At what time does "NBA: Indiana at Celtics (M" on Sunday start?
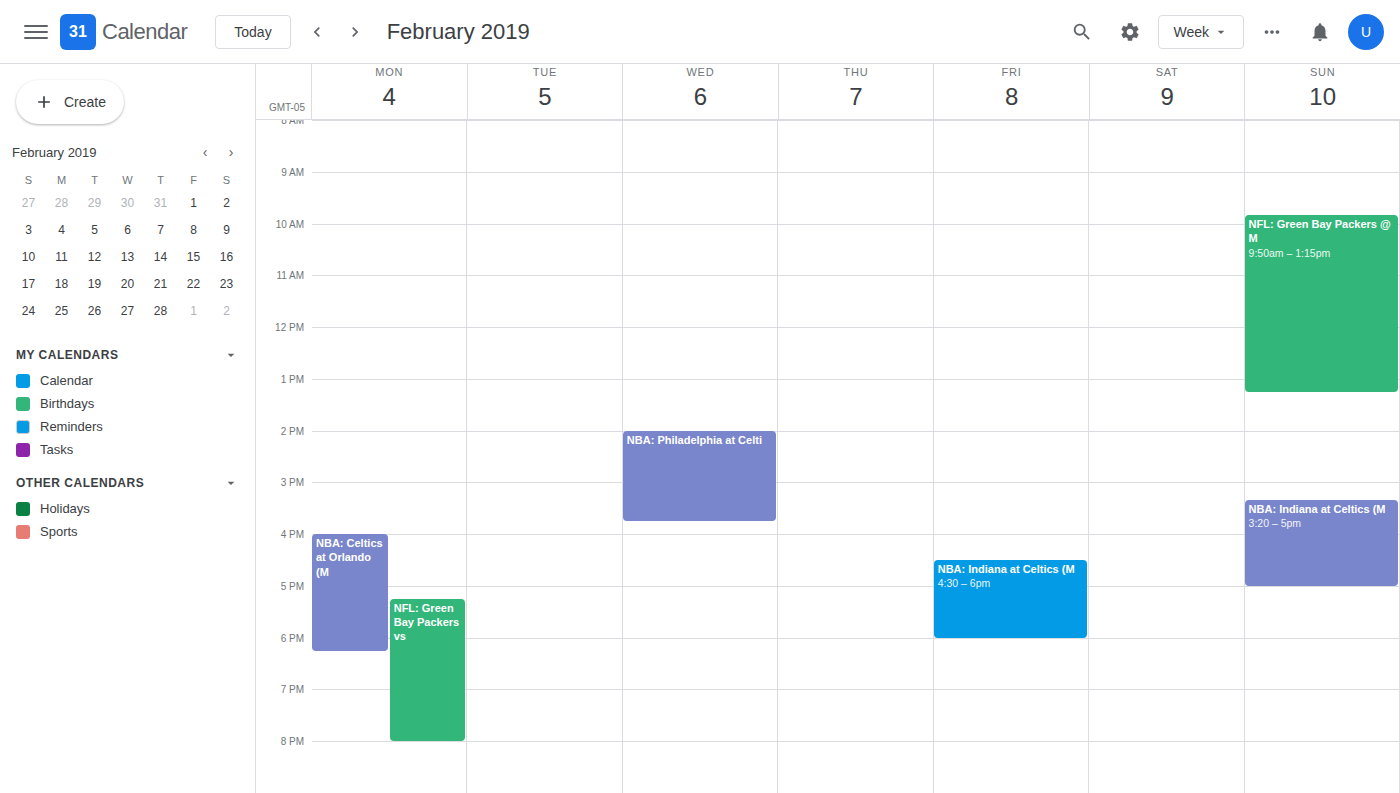
3:20 PM